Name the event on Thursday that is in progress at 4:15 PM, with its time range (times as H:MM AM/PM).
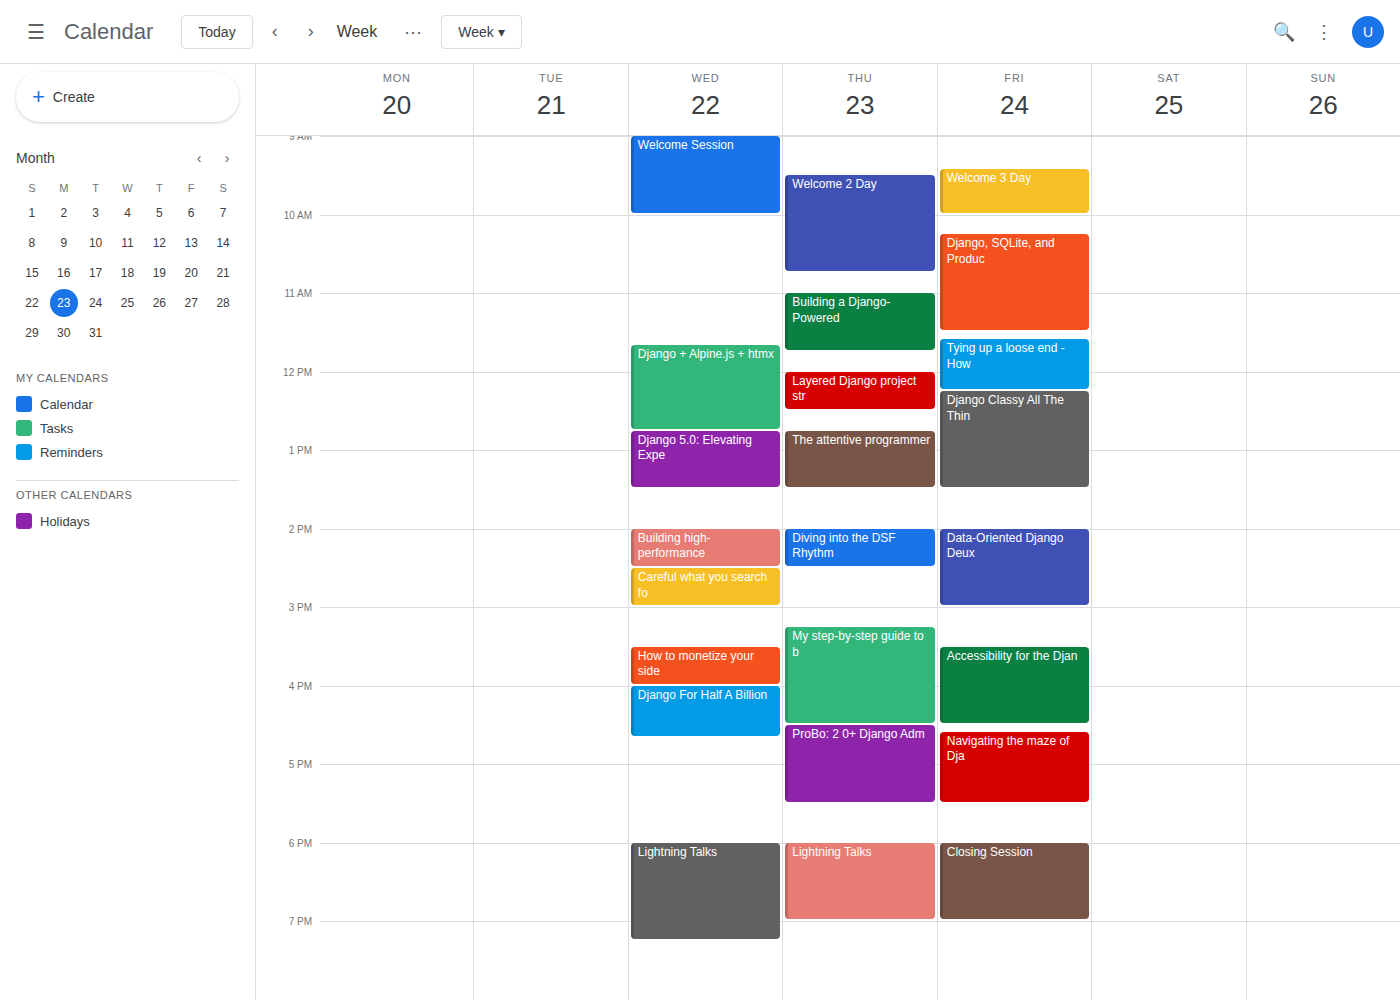
"My step-by-step guide to b", 3:15 PM to 4:30 PM